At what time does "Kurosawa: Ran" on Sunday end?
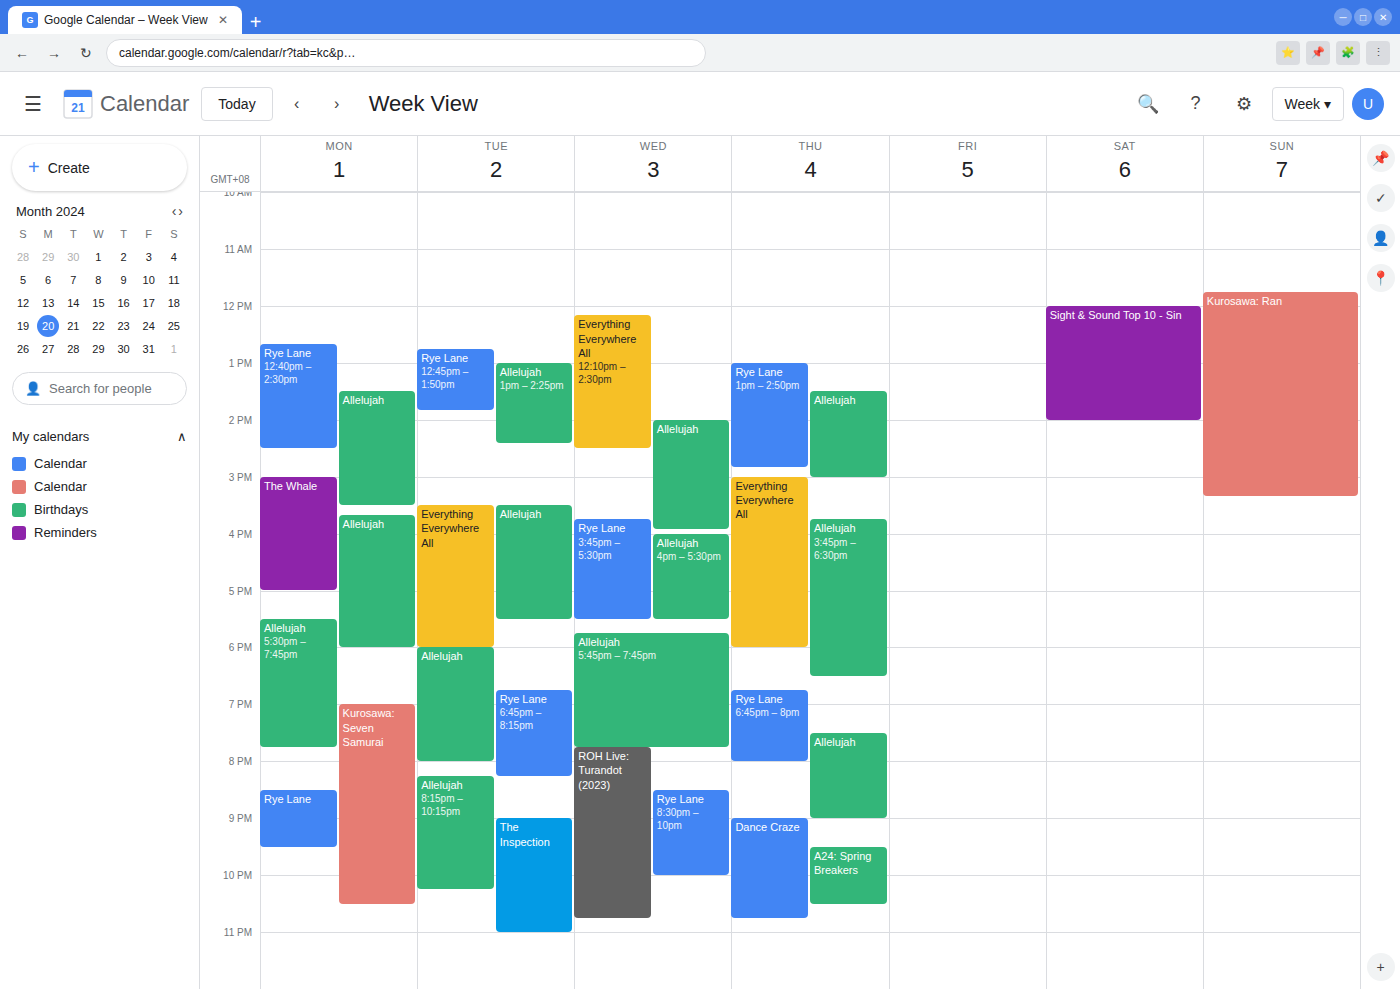
3:20 PM